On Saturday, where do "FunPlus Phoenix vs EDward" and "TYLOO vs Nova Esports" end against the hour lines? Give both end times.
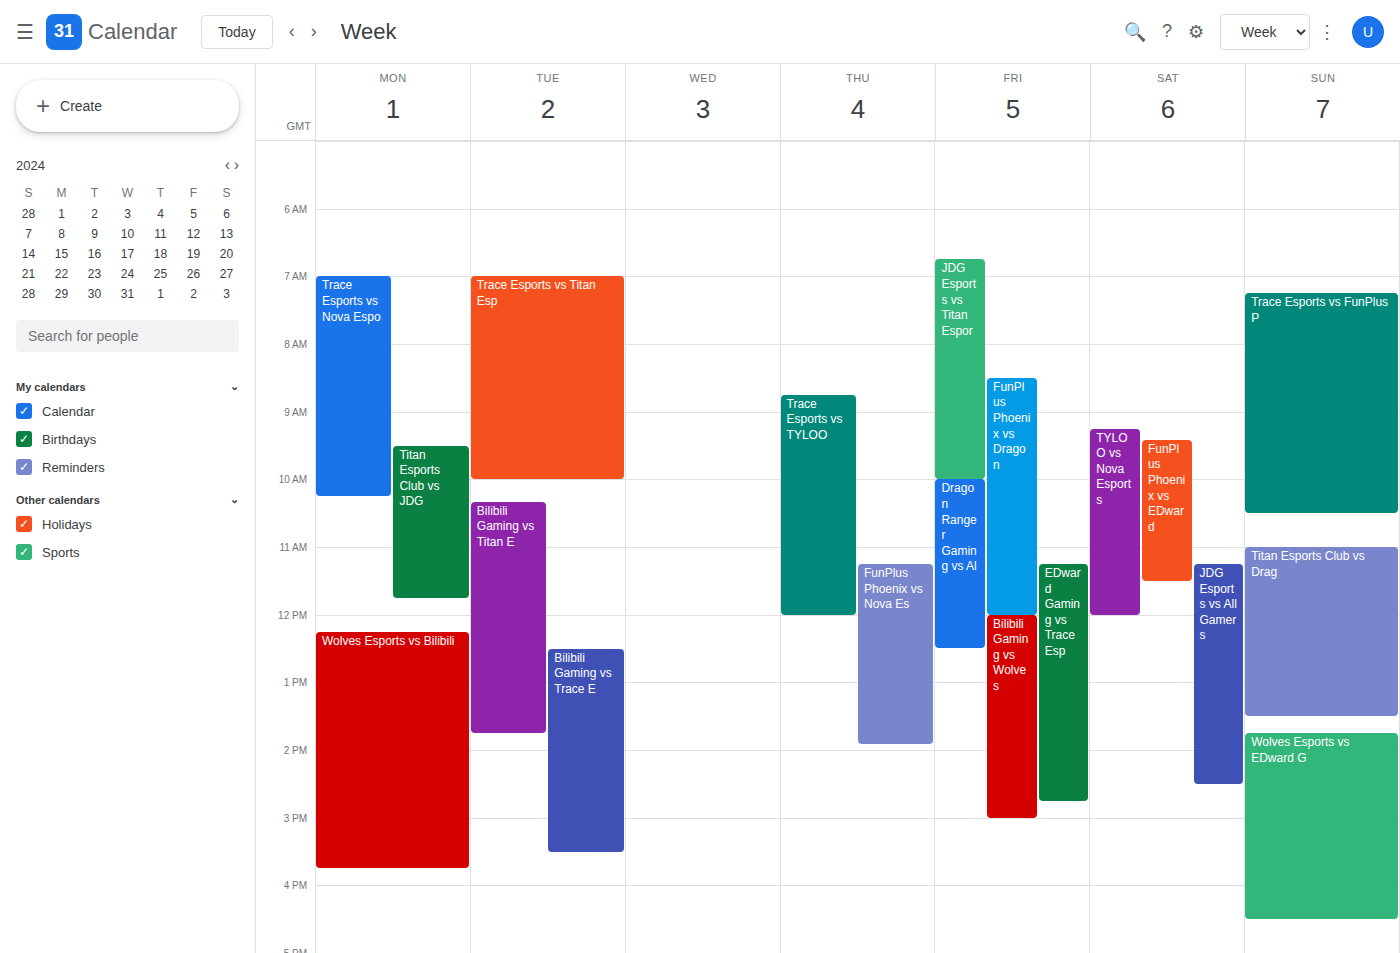
"FunPlus Phoenix vs EDward": 11:30 AM, halfway between the 11 AM and 12 PM lines. "TYLOO vs Nova Esports": 12:00 PM, exactly on the 12 PM line.